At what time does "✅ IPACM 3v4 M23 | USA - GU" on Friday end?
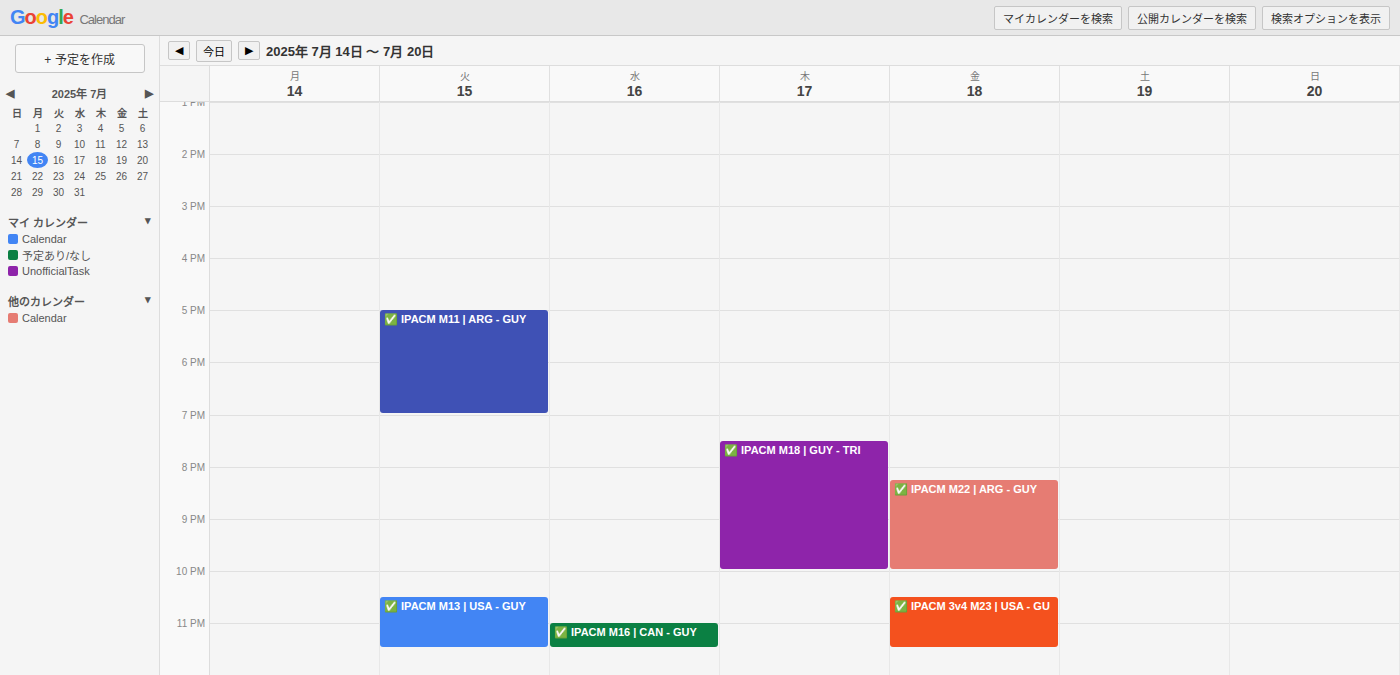
11:30 PM